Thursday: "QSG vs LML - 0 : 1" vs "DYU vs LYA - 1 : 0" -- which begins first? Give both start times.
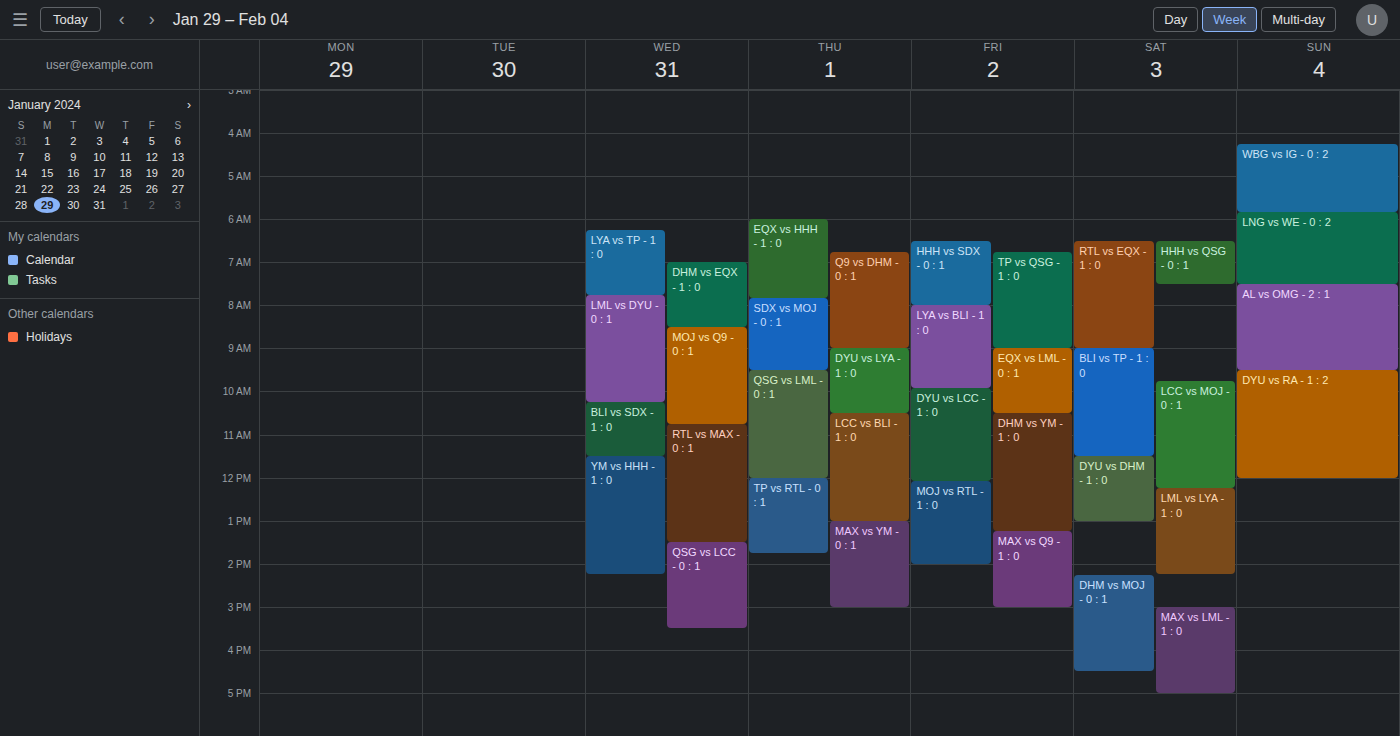
"DYU vs LYA - 1 : 0" 9:00 AM; "QSG vs LML - 0 : 1" 9:30 AM.